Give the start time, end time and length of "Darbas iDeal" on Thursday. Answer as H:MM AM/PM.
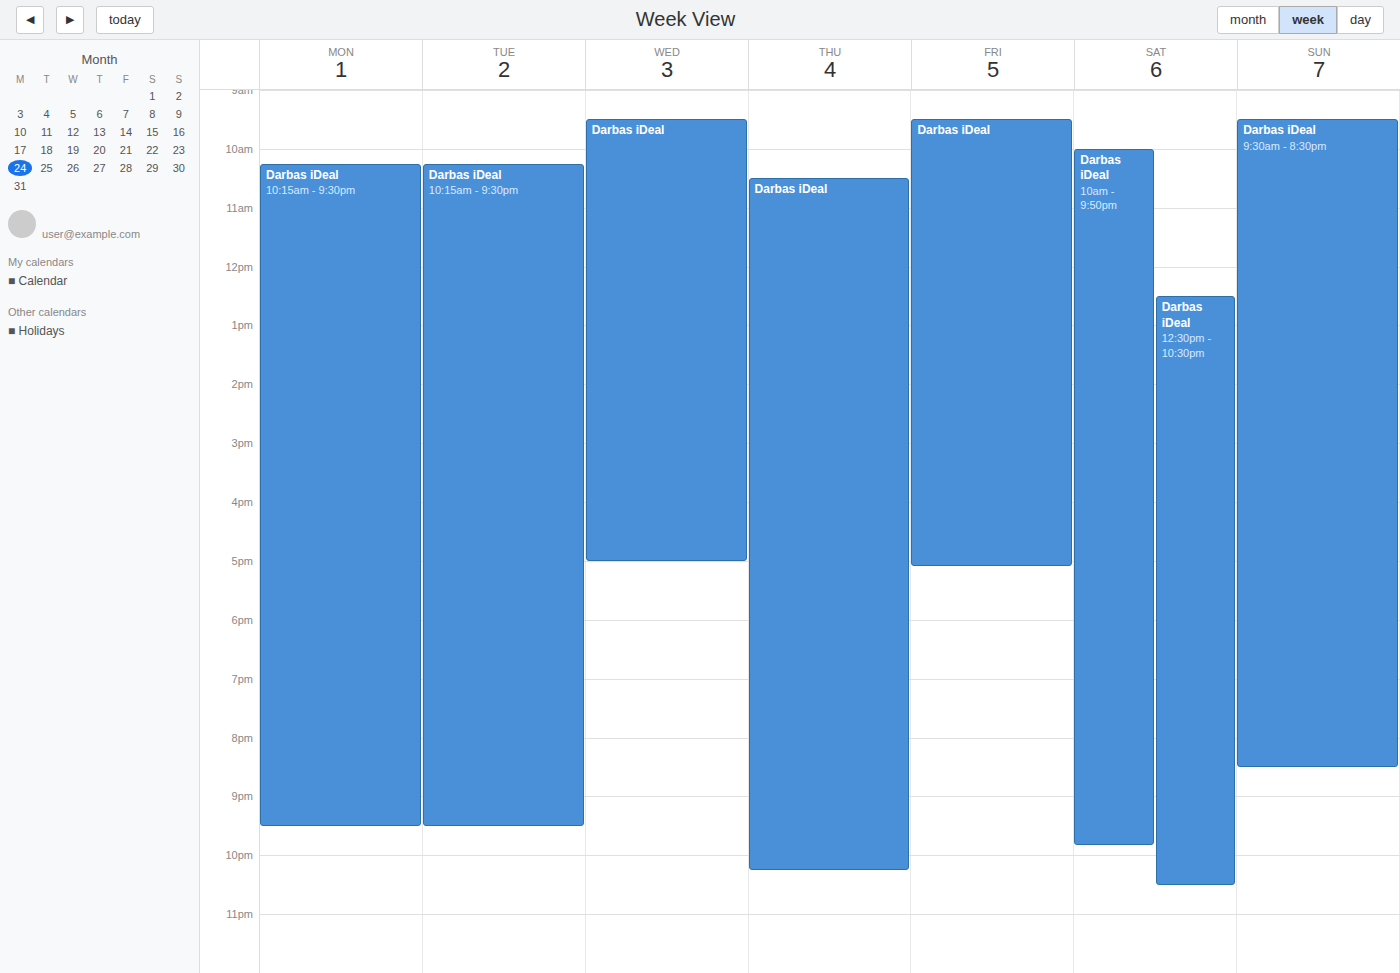
10:30 AM to 10:15 PM, 11 hours 45 minutes